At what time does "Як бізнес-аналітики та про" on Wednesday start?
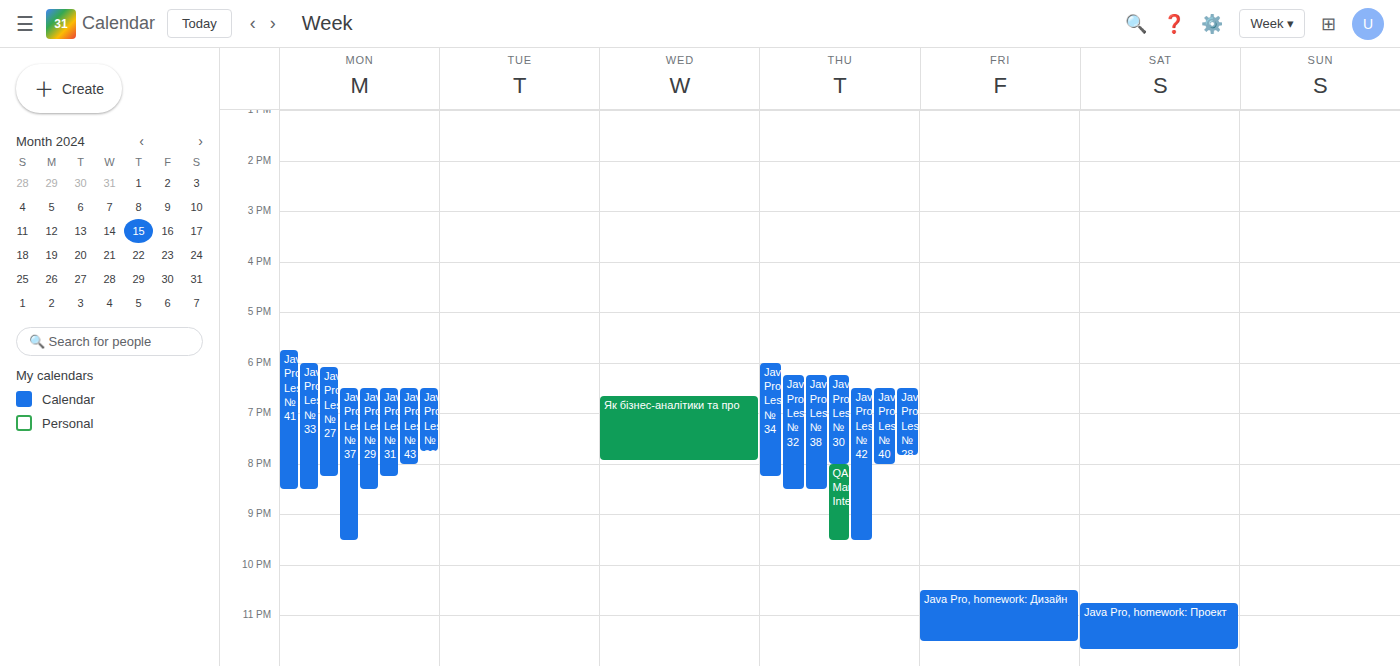
6:40 PM